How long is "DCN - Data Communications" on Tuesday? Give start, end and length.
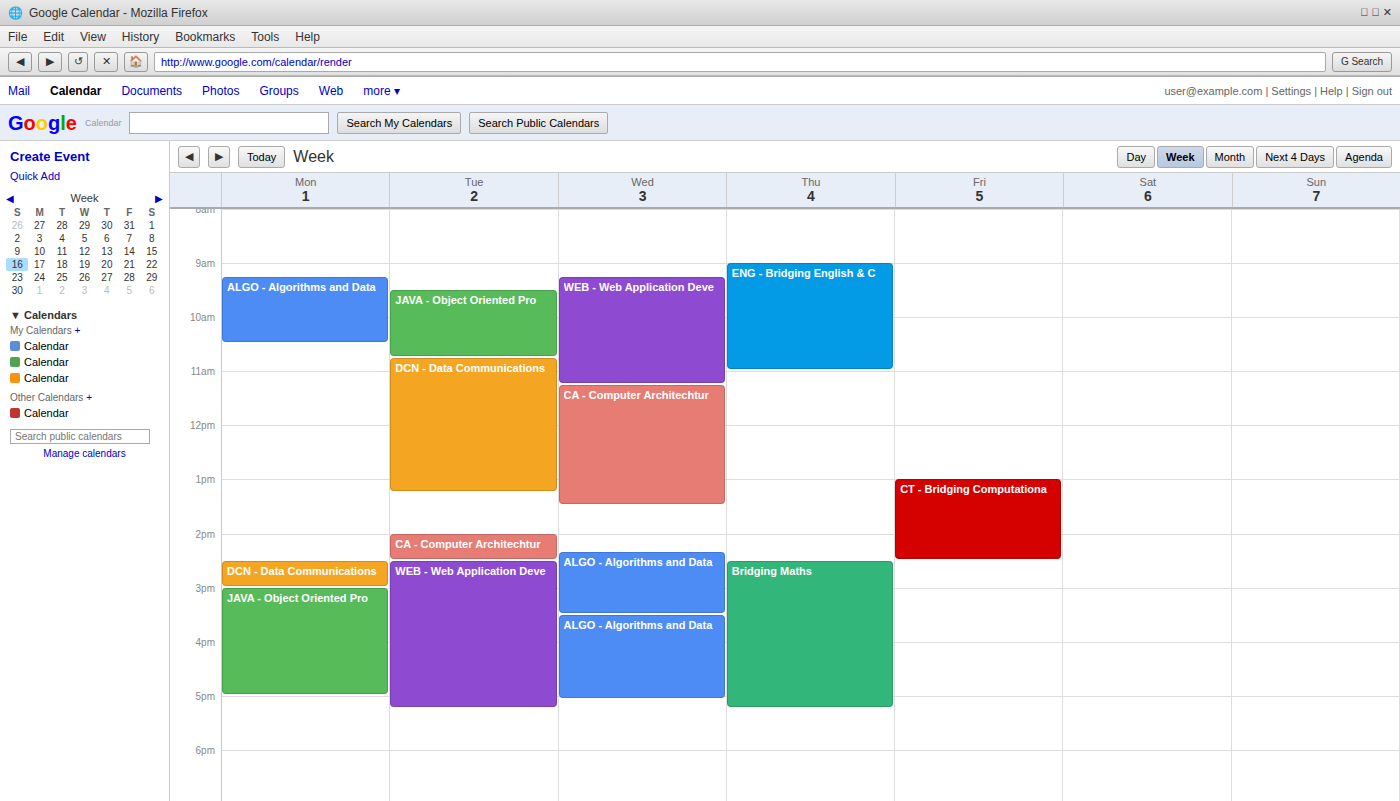
10:45 AM to 1:15 PM, 2 hours 30 minutes